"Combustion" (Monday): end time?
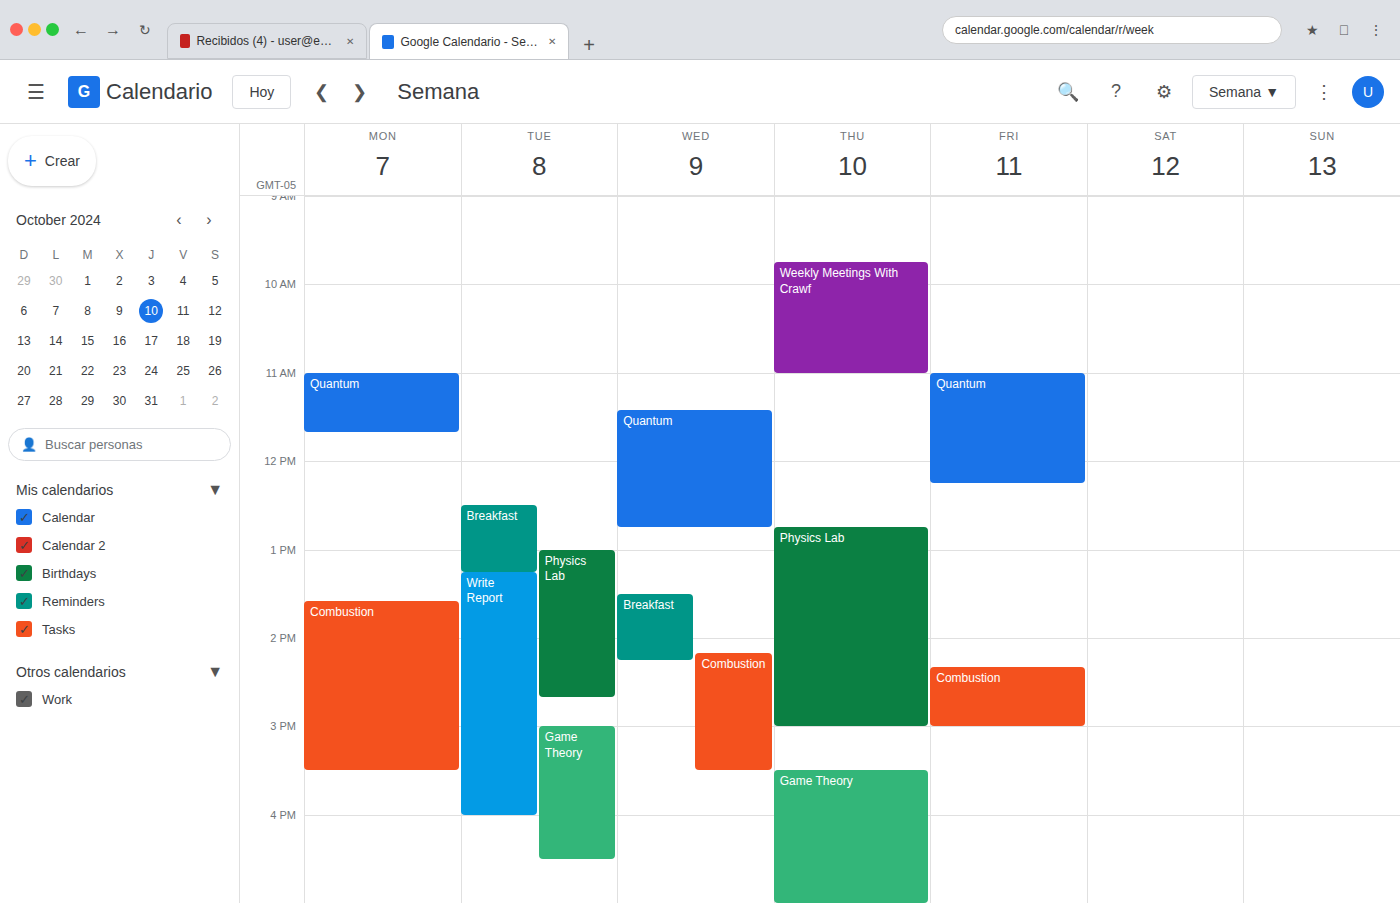
3:30 PM